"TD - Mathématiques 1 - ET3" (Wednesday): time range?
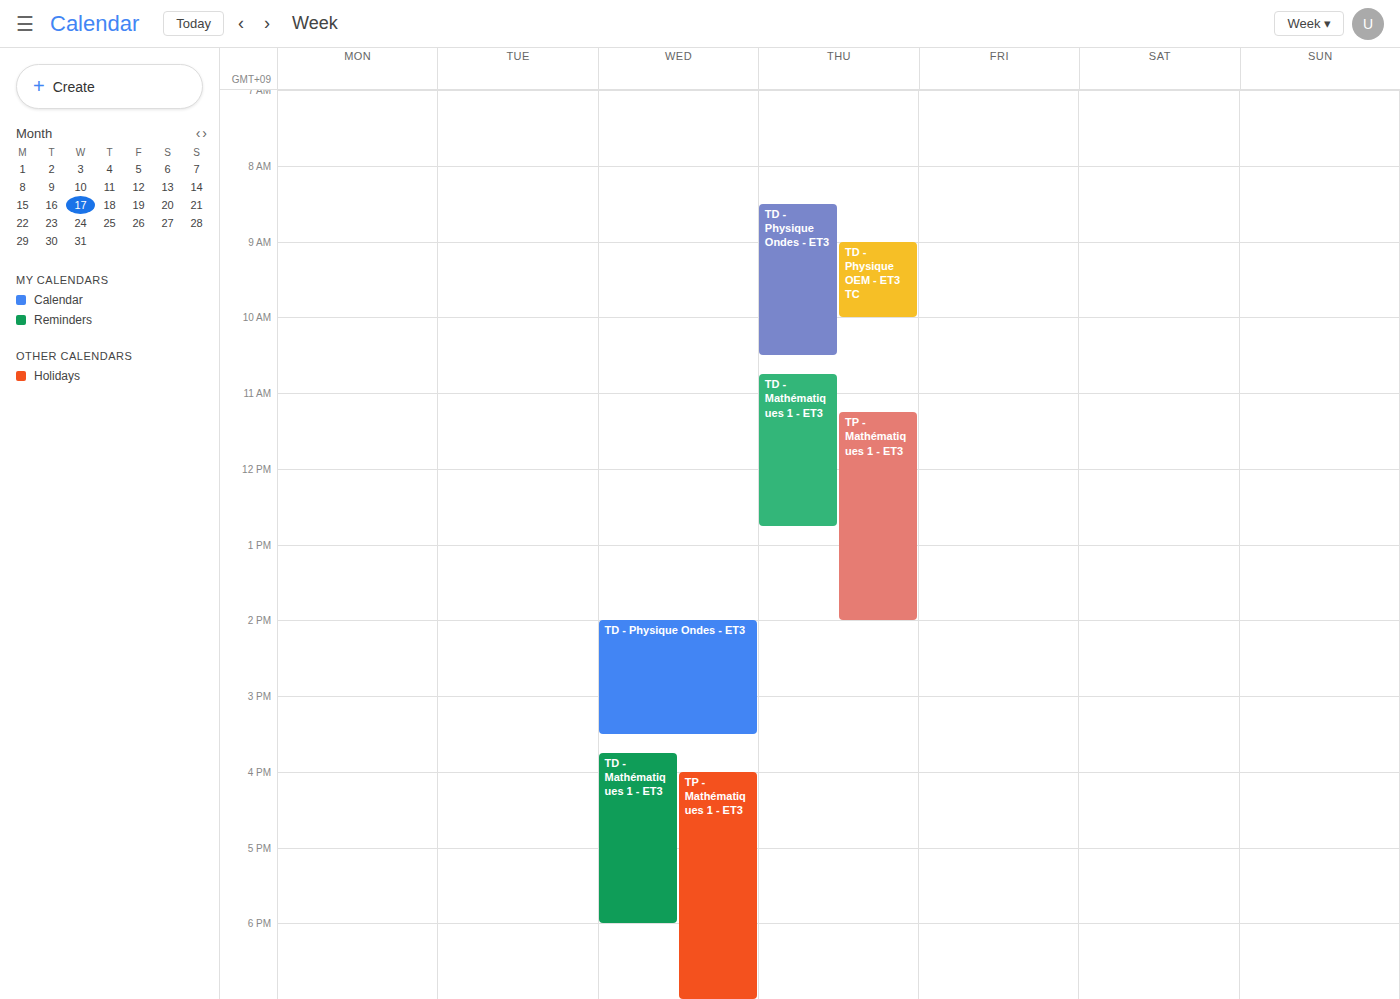
15:45 to 18:00